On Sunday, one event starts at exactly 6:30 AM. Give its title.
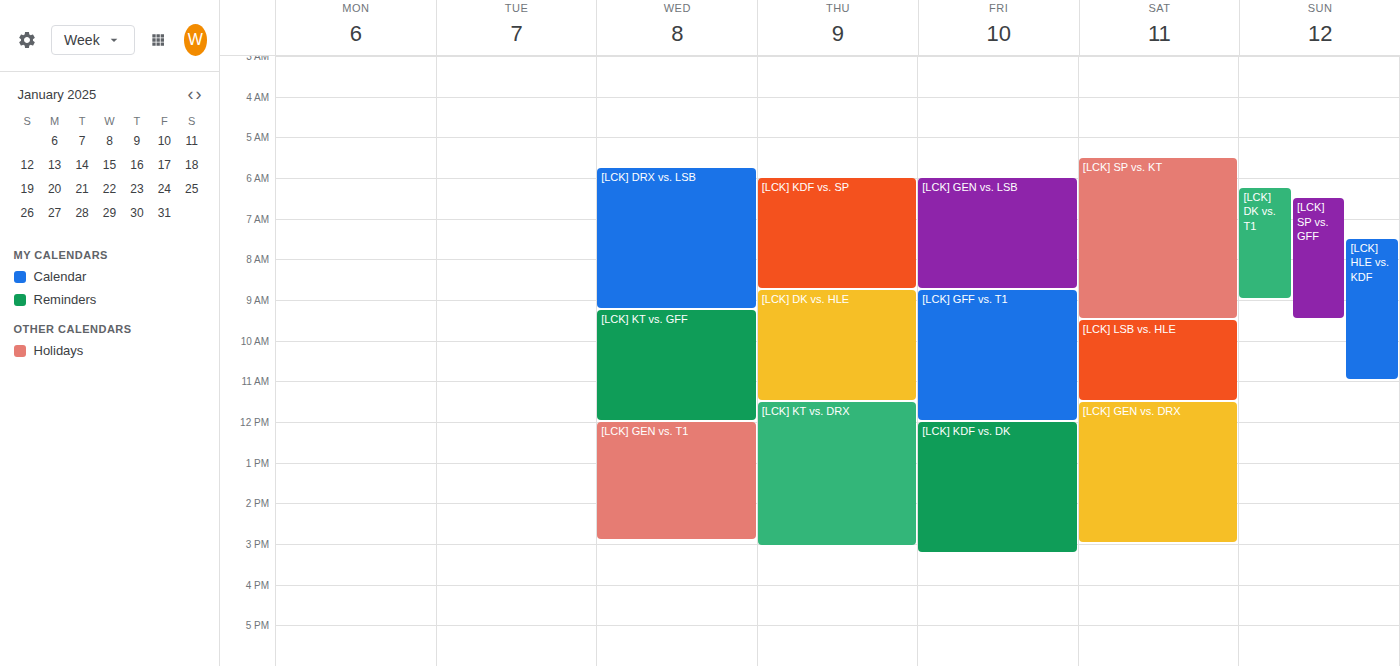
"[LCK] SP vs. GFF"